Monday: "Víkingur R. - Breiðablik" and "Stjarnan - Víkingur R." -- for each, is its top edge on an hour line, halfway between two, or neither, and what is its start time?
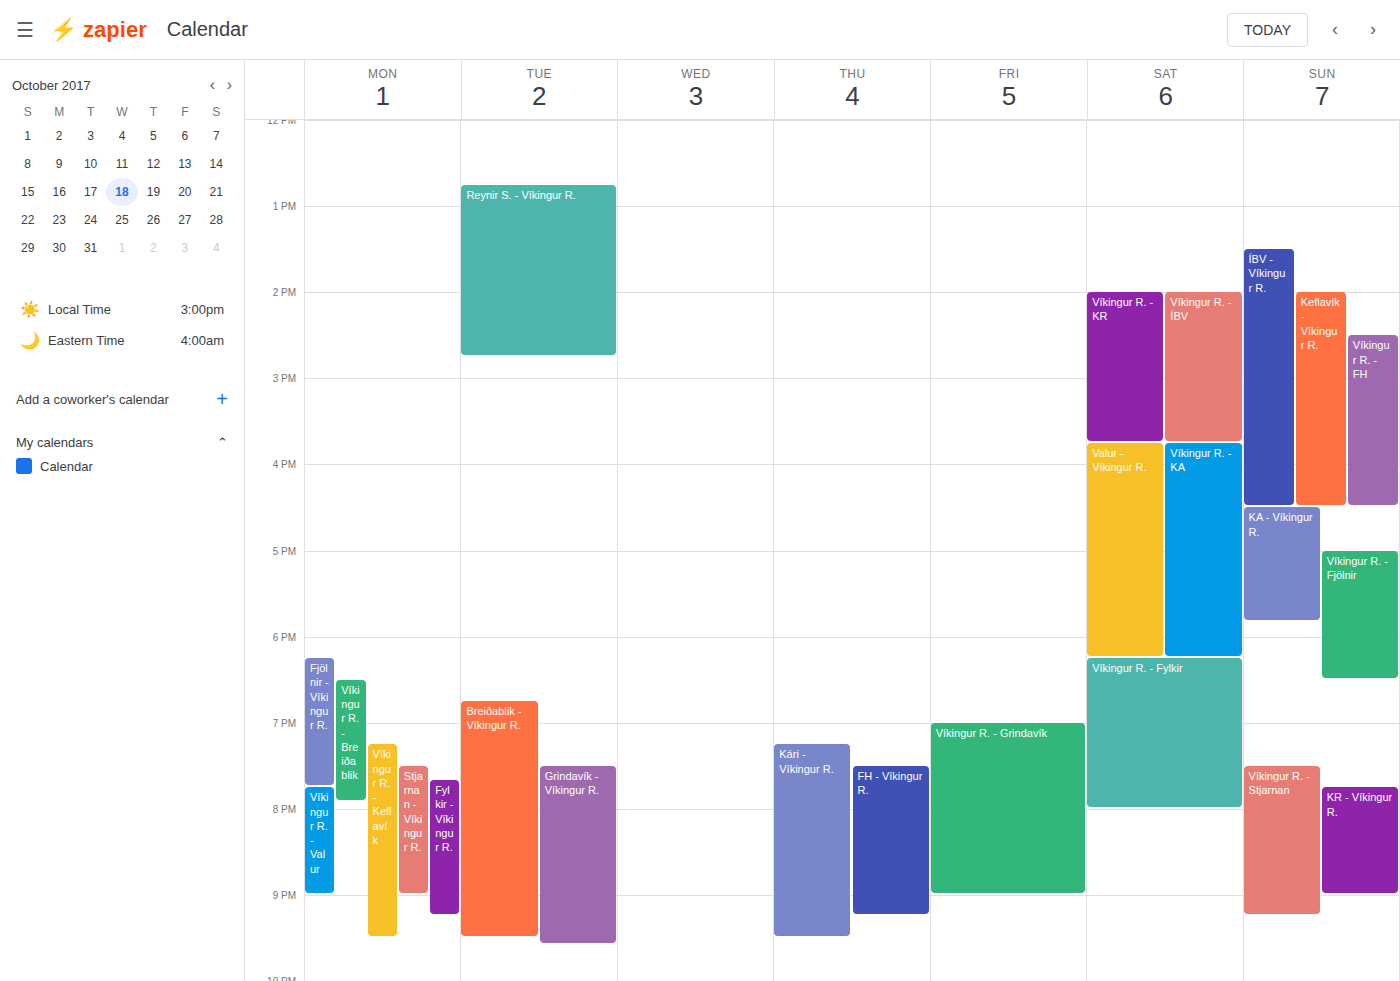
"Víkingur R. - Breiðablik": 6:30 PM, halfway between the 6 PM and 7 PM lines. "Stjarnan - Víkingur R.": 7:30 PM, halfway between the 7 PM and 8 PM lines.